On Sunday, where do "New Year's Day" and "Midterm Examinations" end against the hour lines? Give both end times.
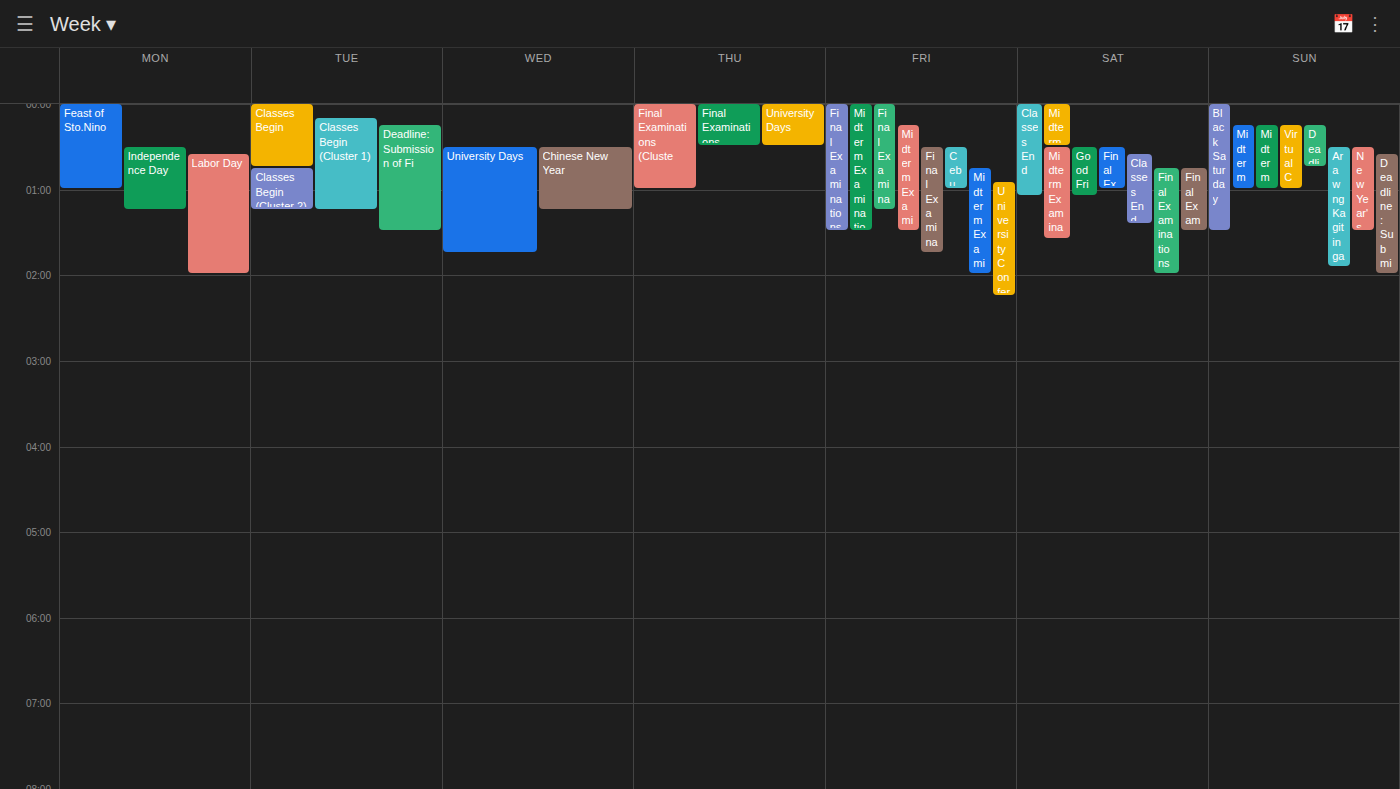
"New Year's Day": 1:30 AM, halfway between the 1 AM and 2 AM lines. "Midterm Examinations": 1:00 AM, exactly on the 1 AM line.